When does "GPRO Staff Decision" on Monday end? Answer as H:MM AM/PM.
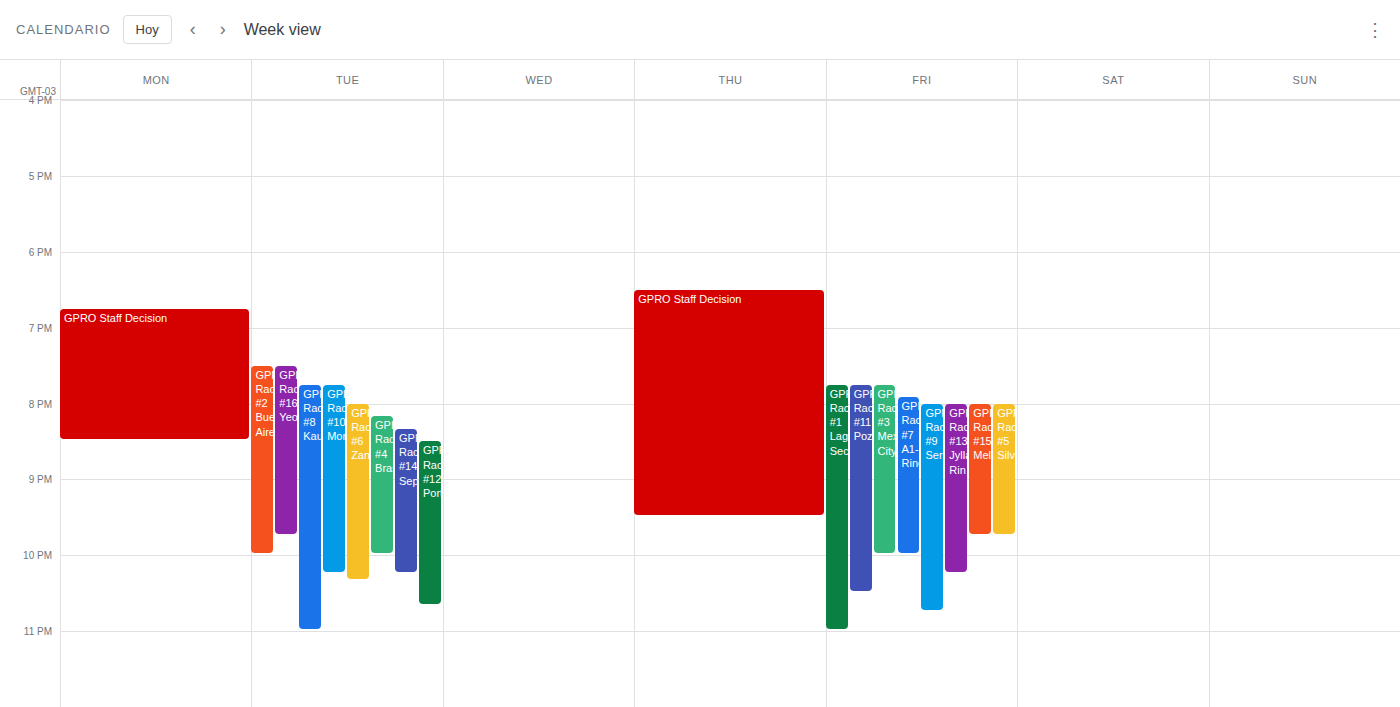
8:30 PM